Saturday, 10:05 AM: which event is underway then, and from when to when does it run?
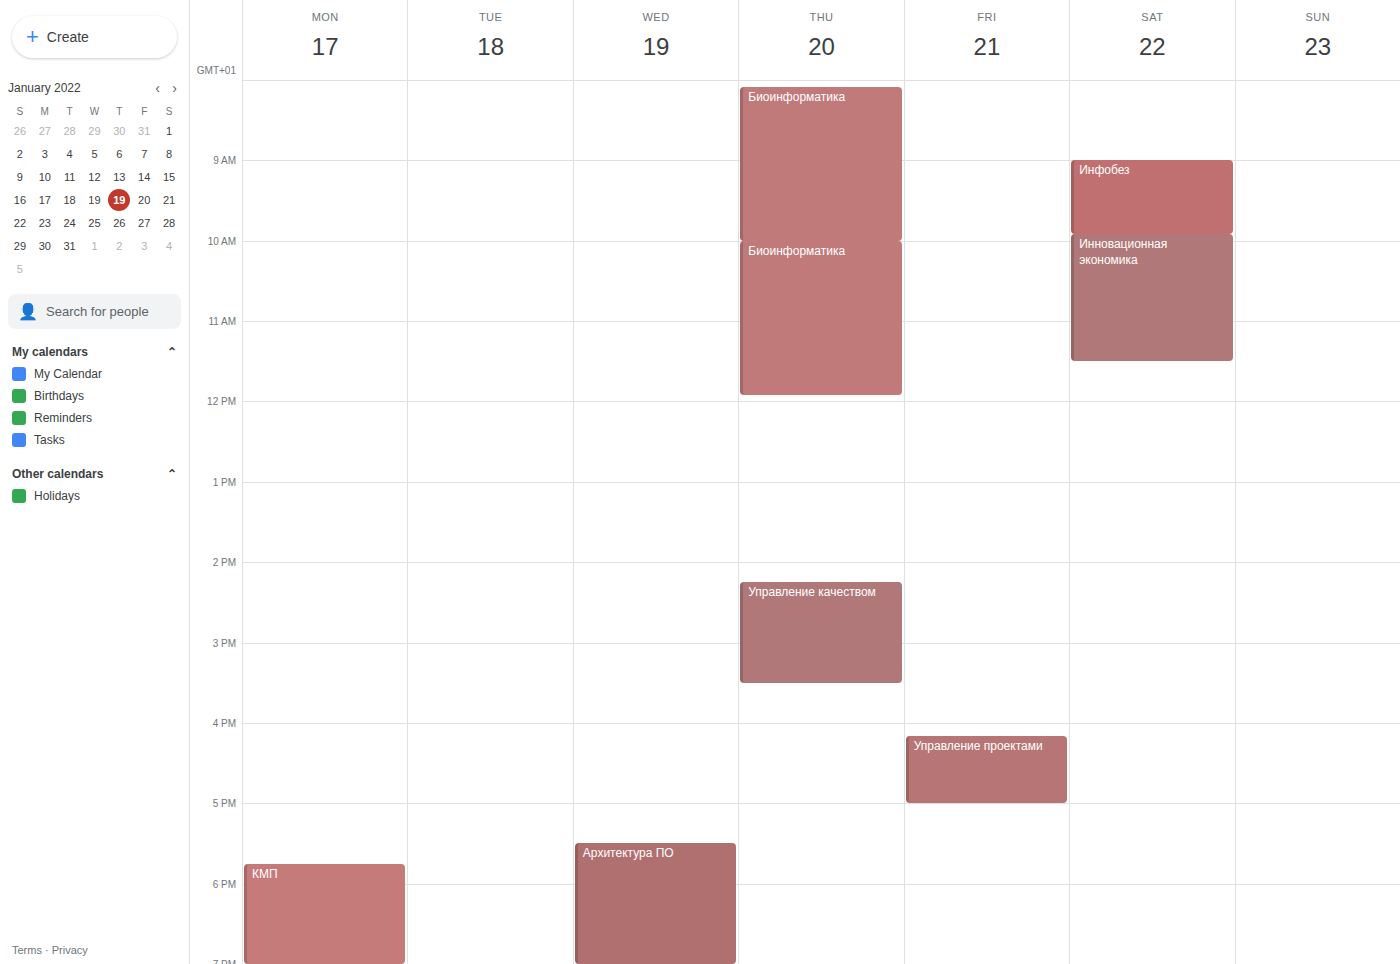
"Инновационная экономика", 9:55 AM to 11:30 AM